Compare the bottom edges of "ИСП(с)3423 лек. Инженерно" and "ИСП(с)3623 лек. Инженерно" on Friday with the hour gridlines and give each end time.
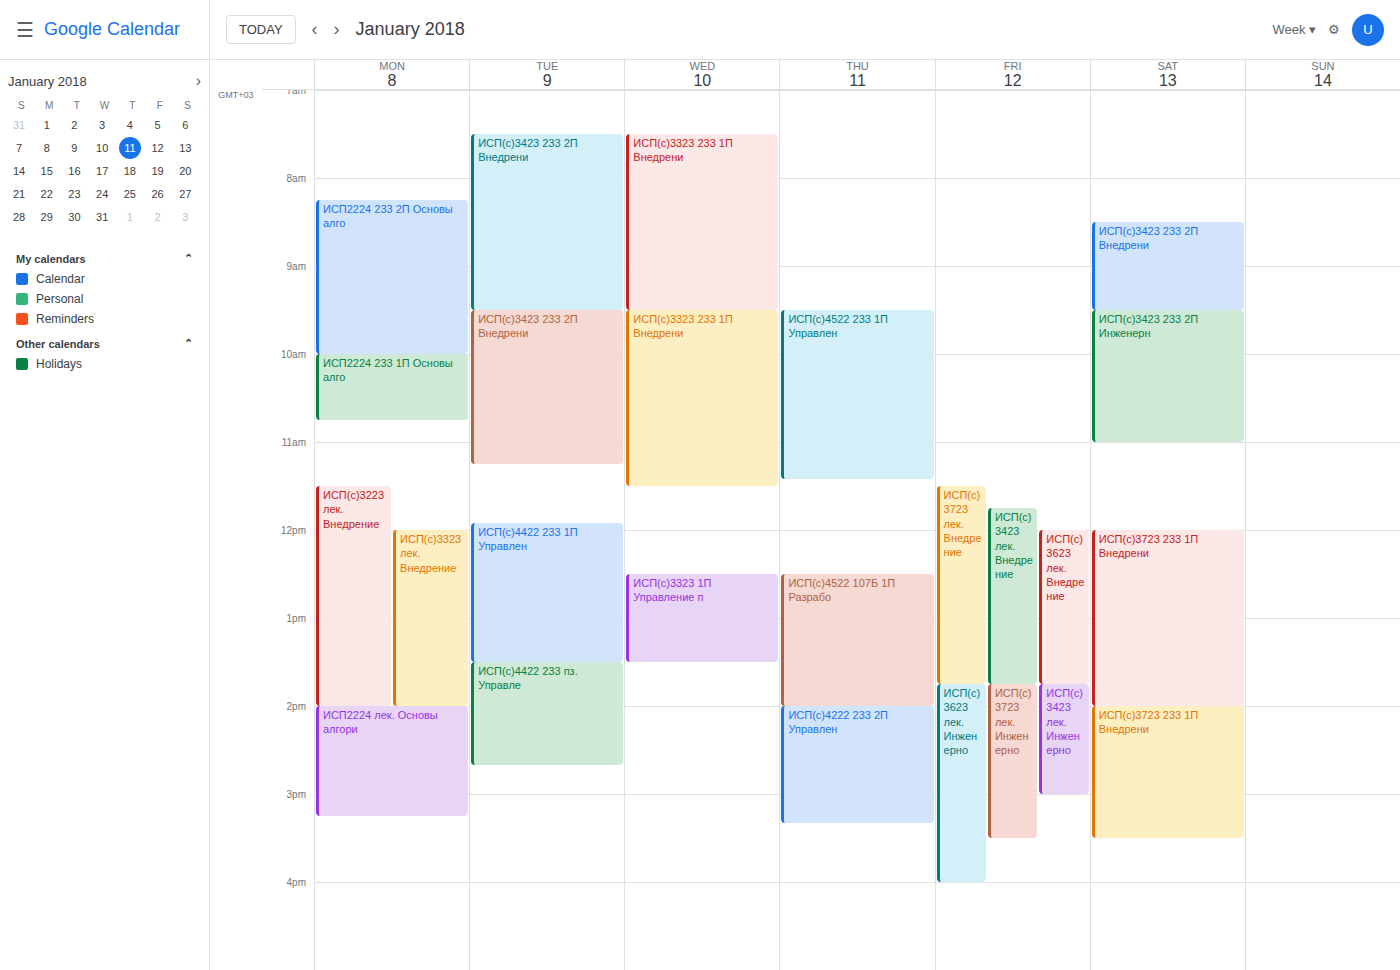
"ИСП(с)3423 лек. Инженерно": 15:00, exactly on the 15:00 line. "ИСП(с)3623 лек. Инженерно": 16:00, exactly on the 16:00 line.